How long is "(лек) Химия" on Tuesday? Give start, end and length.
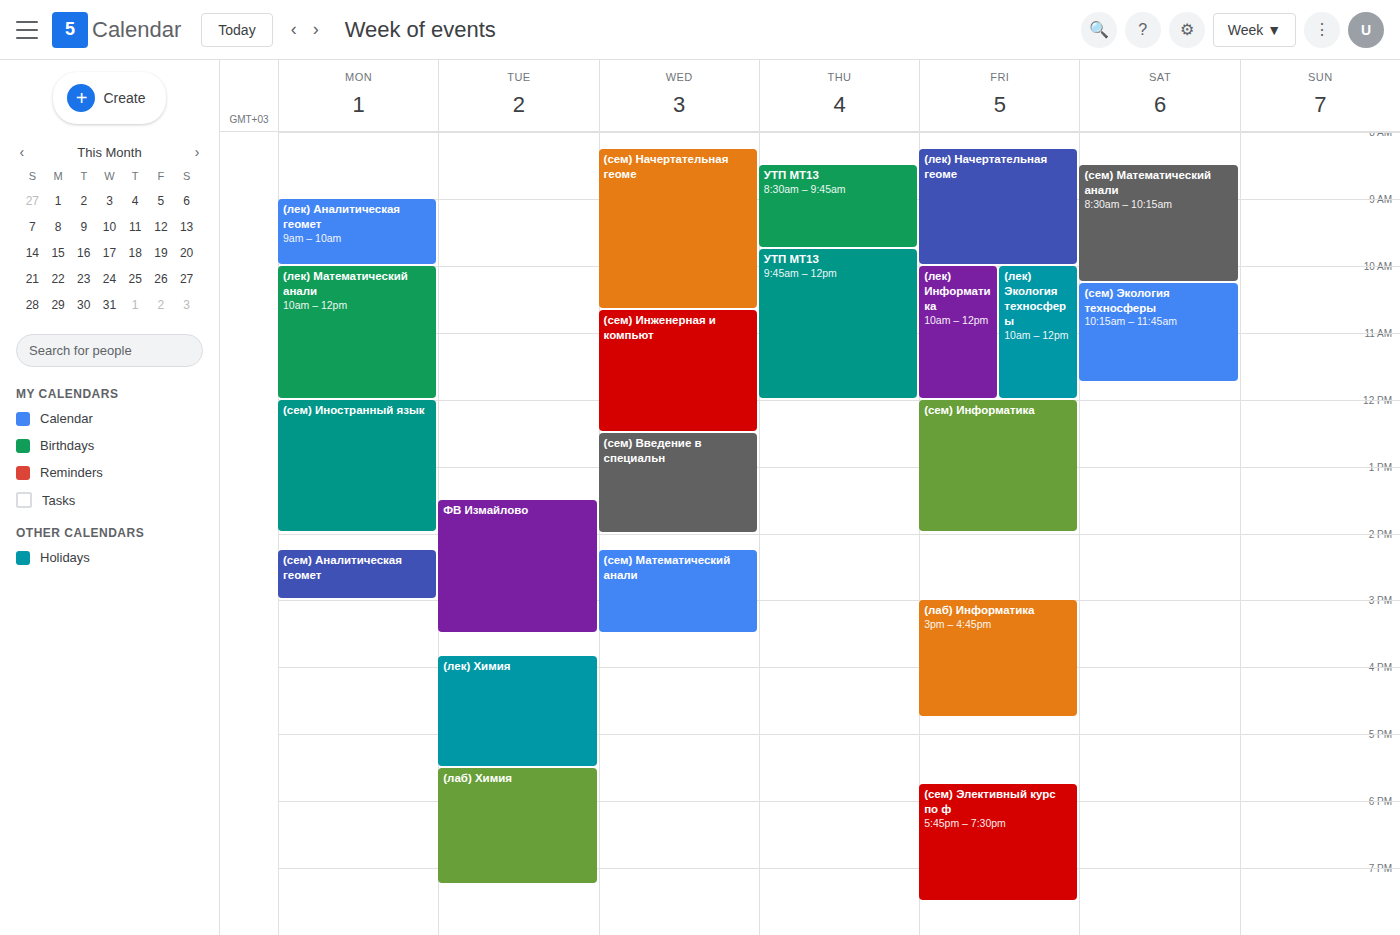
15:50 to 17:30, 1 hour 40 minutes